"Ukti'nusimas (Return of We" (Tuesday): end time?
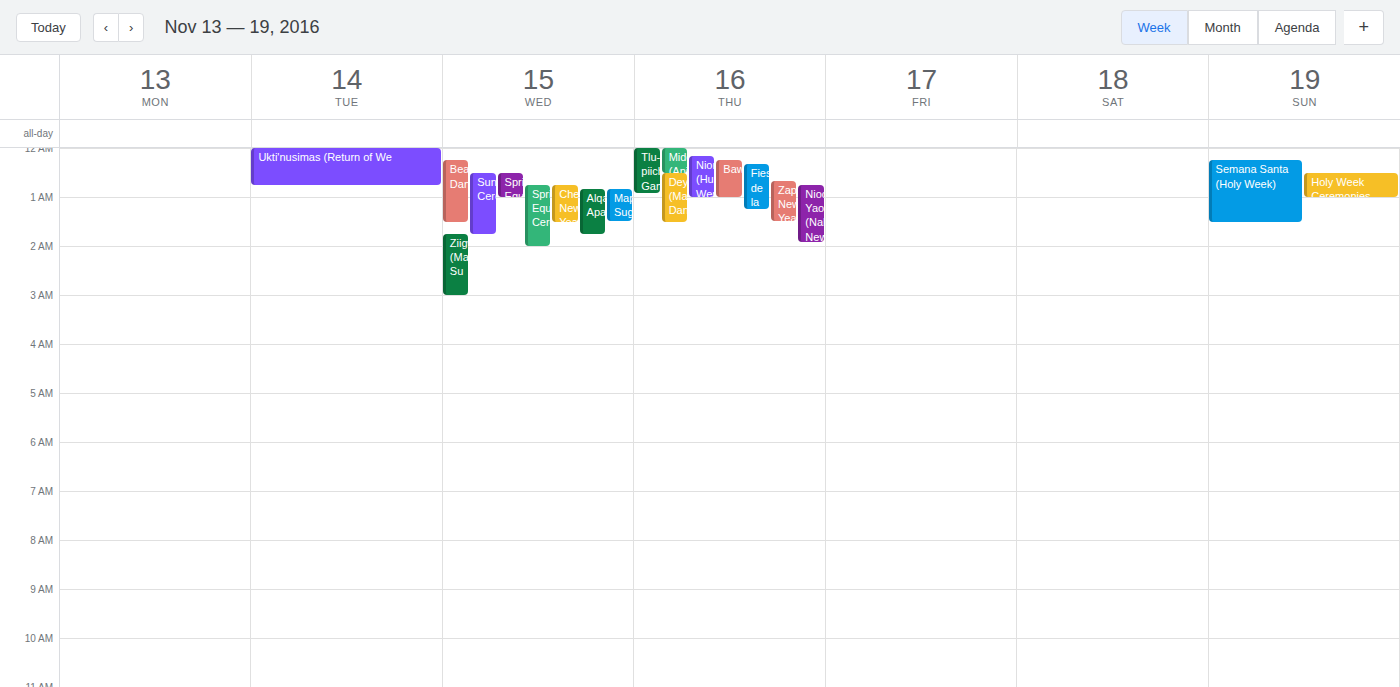
12:45 AM